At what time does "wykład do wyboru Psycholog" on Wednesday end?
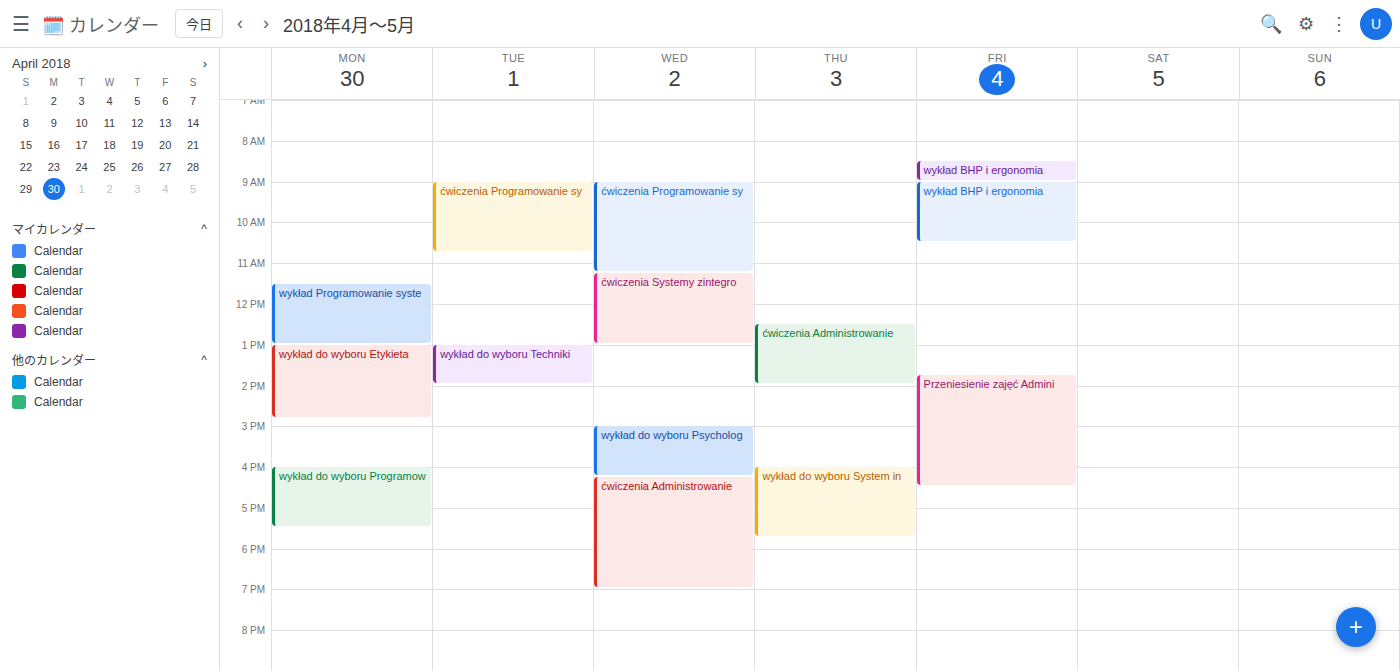
4:15 PM